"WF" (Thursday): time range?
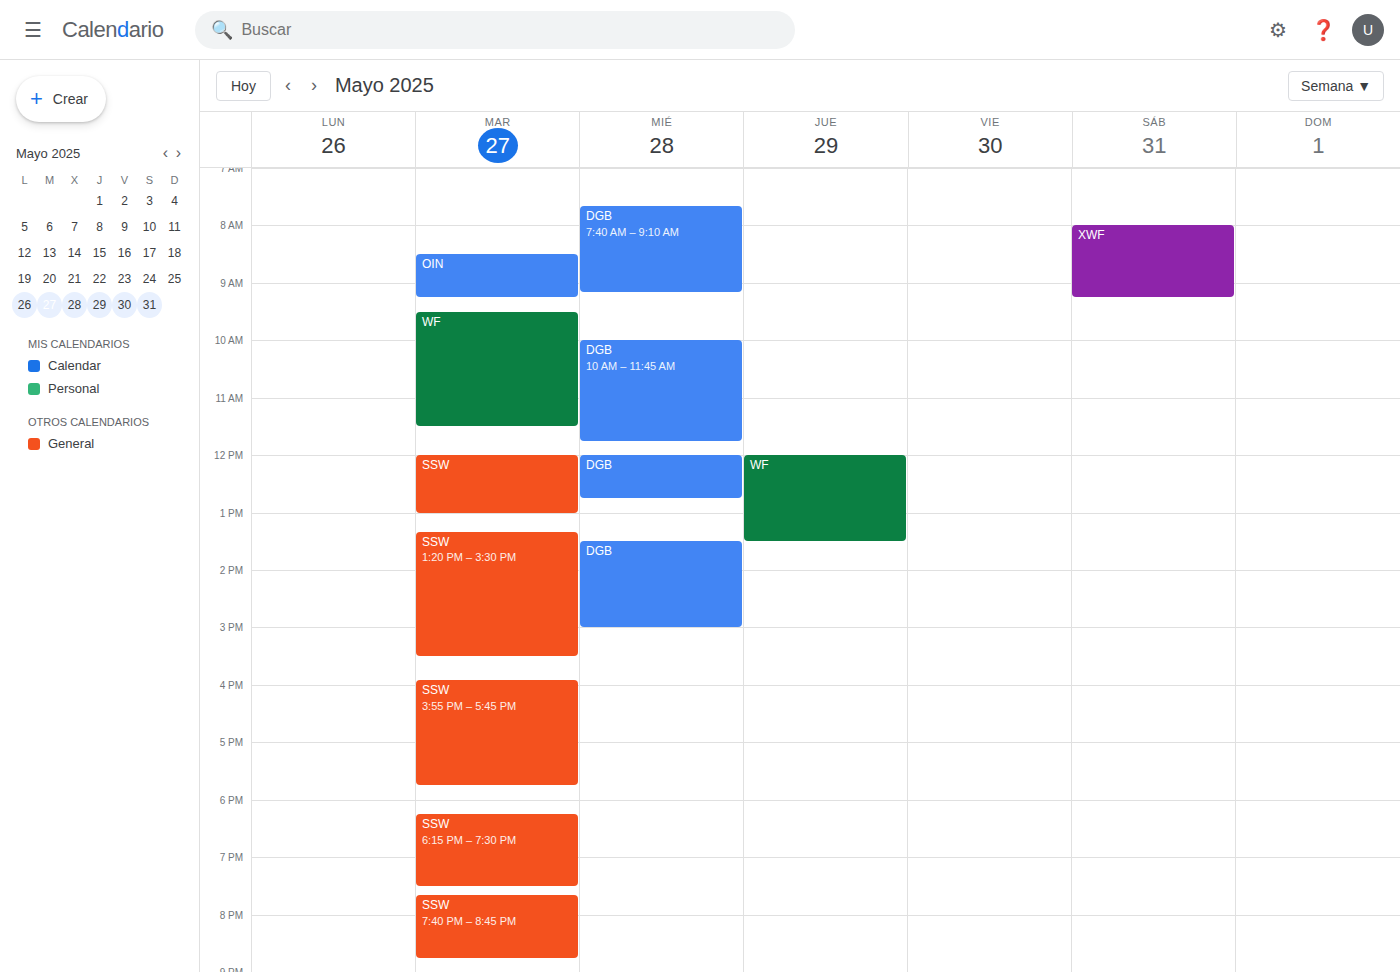
12:00 PM to 1:30 PM